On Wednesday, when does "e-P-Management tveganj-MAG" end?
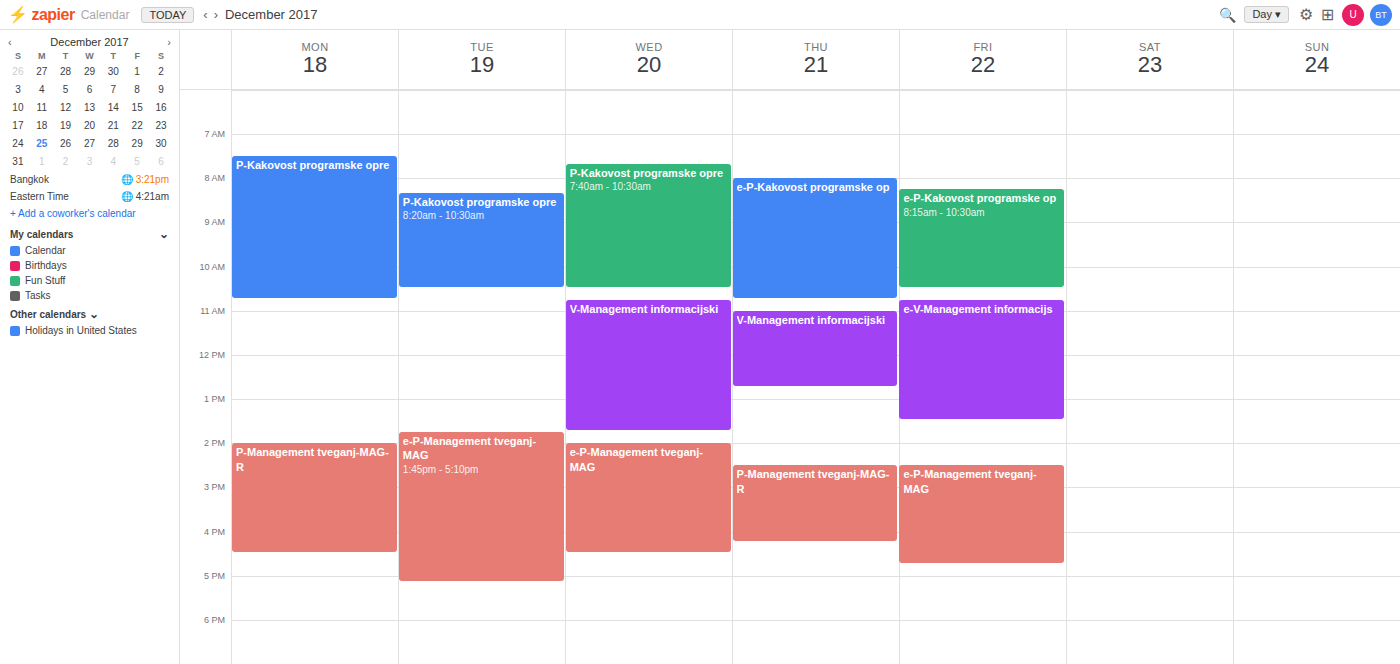
4:30 PM